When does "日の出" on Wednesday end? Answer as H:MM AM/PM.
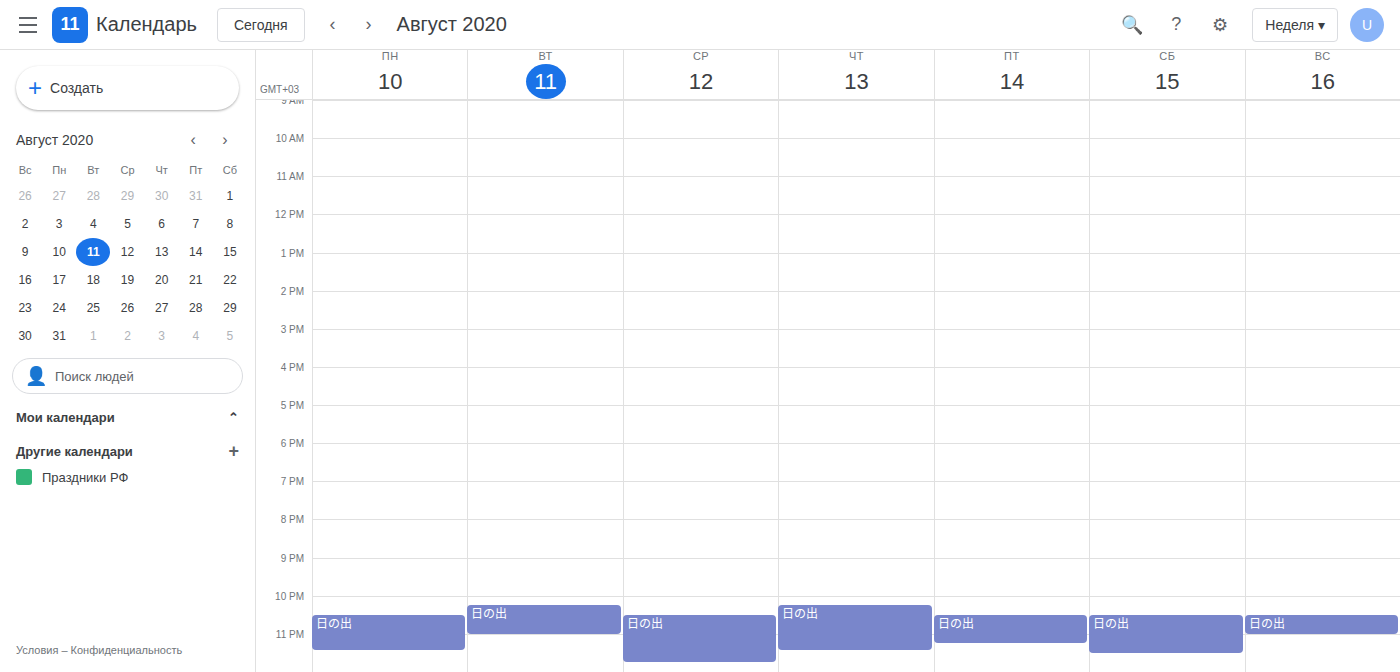
11:45 PM